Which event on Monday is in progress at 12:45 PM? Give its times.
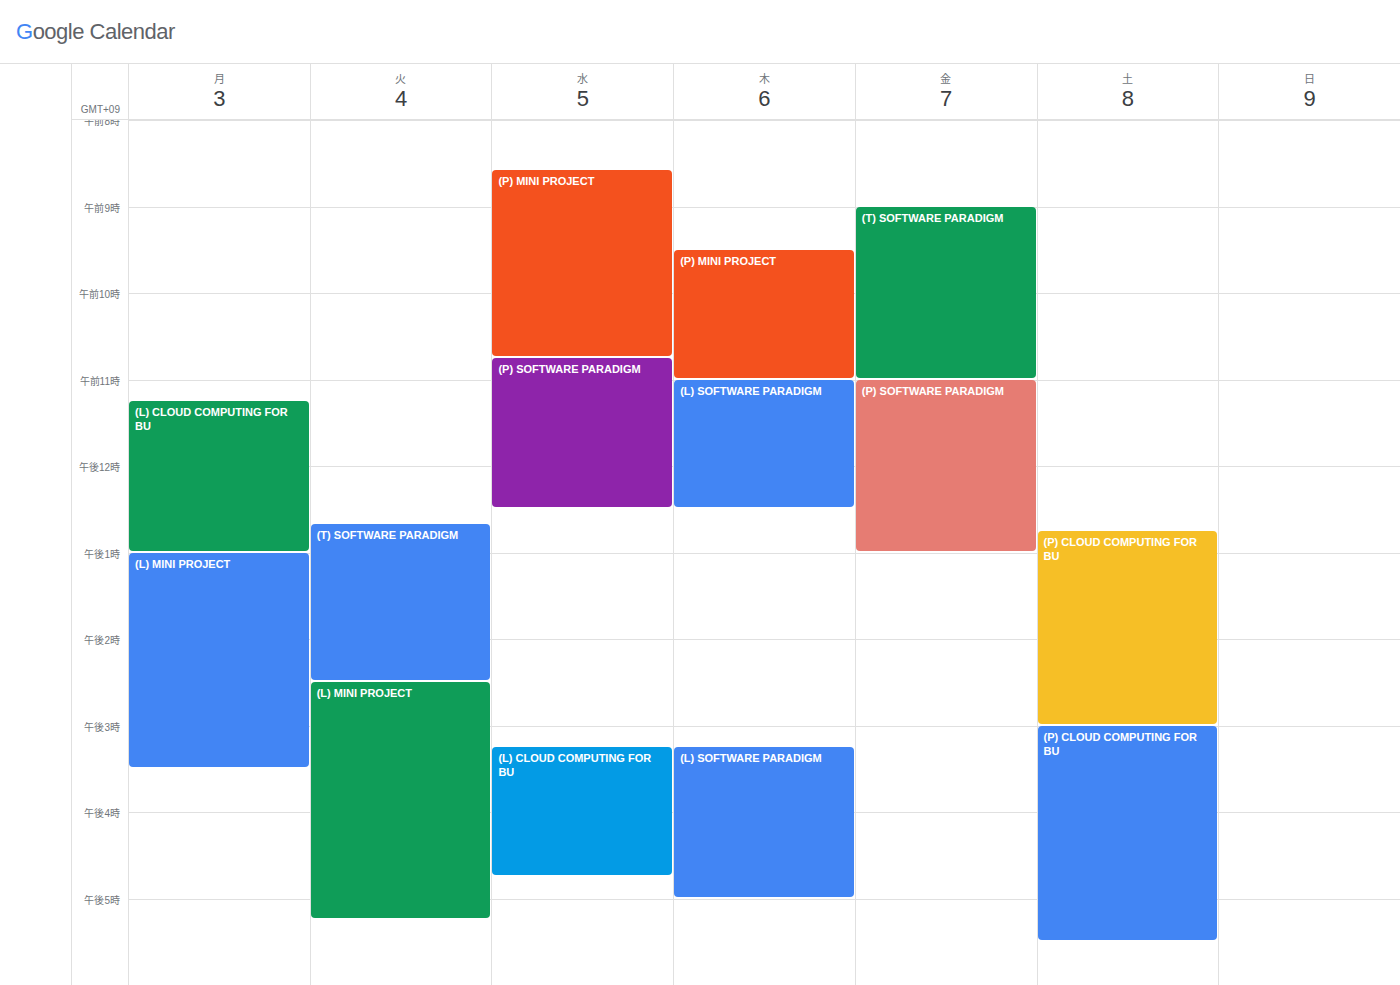
"(L) CLOUD COMPUTING FOR BU", 11:15 AM to 1:00 PM